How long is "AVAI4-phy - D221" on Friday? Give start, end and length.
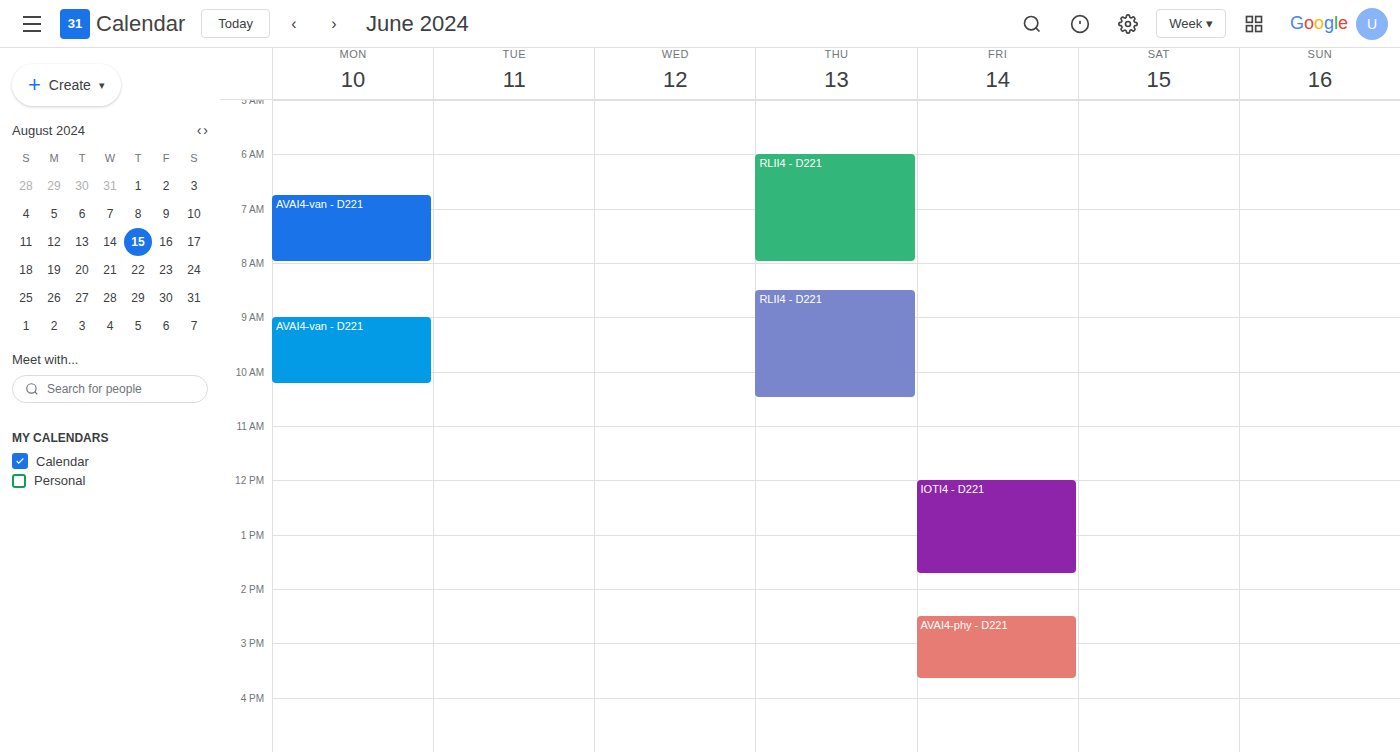
2:30 PM to 3:40 PM, 1 hour 10 minutes